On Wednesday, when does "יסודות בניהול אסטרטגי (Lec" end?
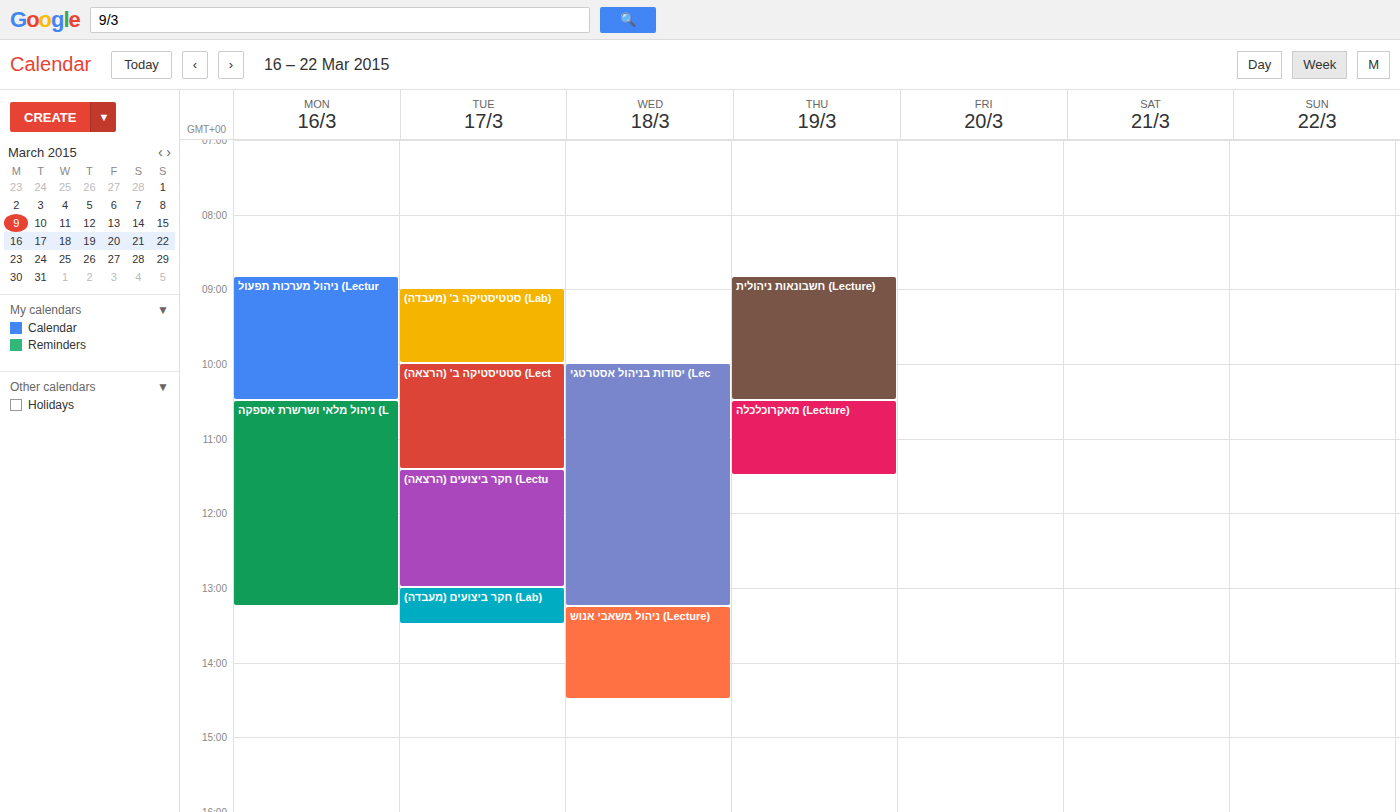
13:15